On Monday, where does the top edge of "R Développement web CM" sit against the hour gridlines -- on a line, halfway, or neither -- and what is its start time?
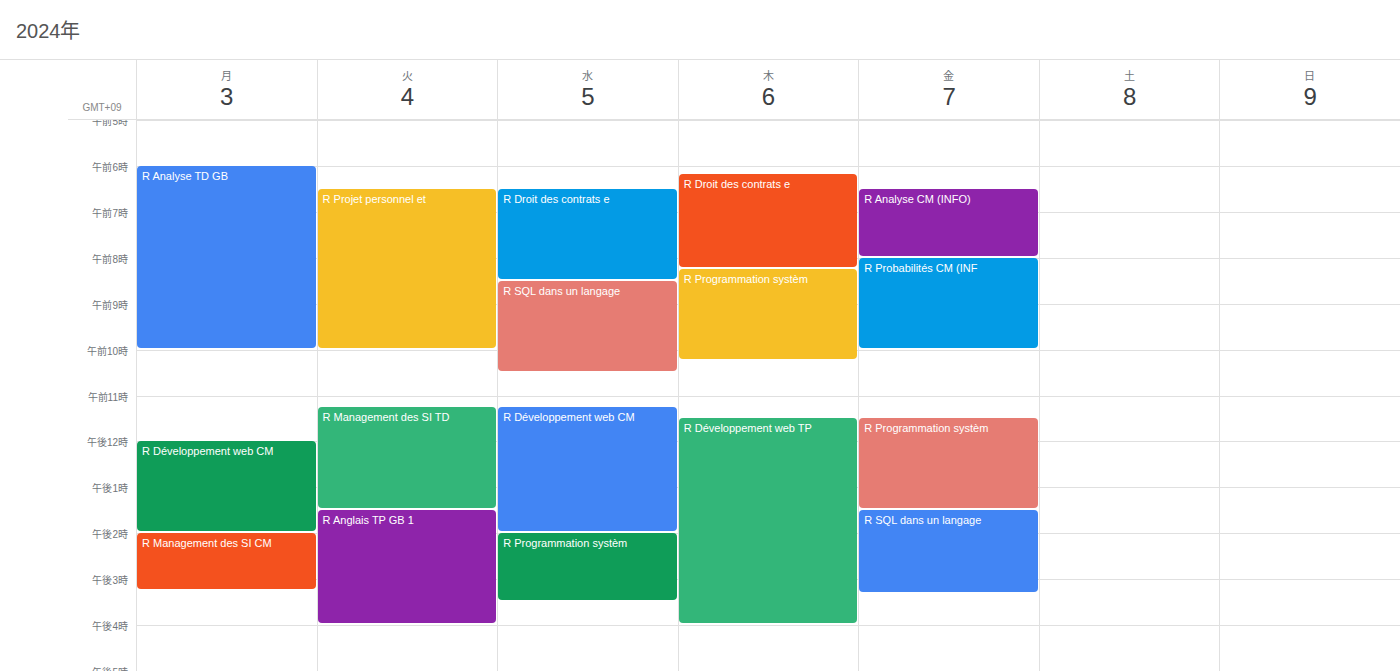
12:00 -- exactly on the 12:00 line.